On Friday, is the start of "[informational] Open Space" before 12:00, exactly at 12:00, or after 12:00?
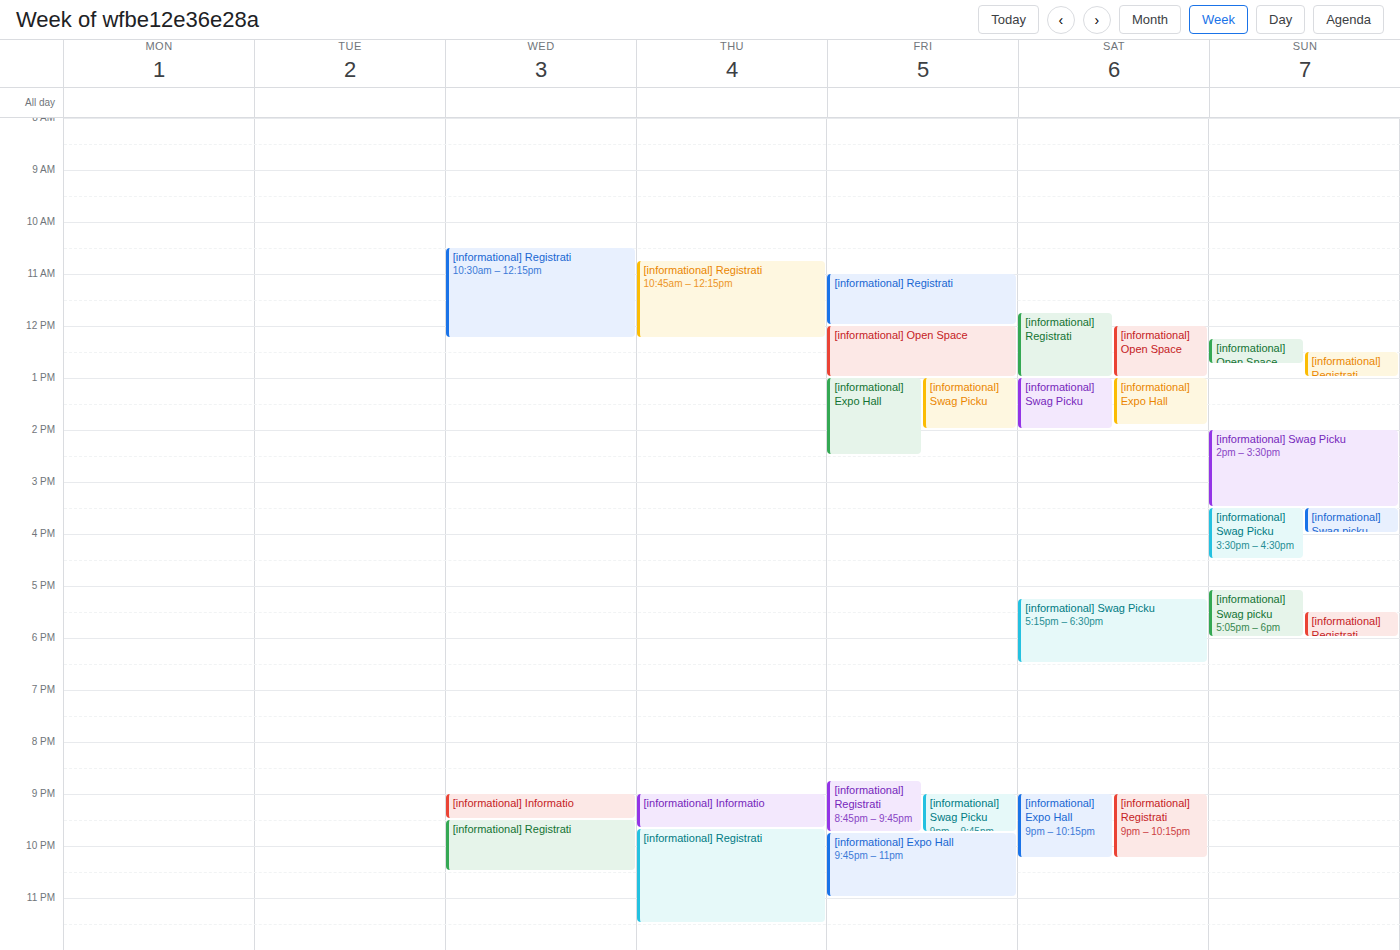
12:00 -- exactly at 12:00, on the 12:00 line.